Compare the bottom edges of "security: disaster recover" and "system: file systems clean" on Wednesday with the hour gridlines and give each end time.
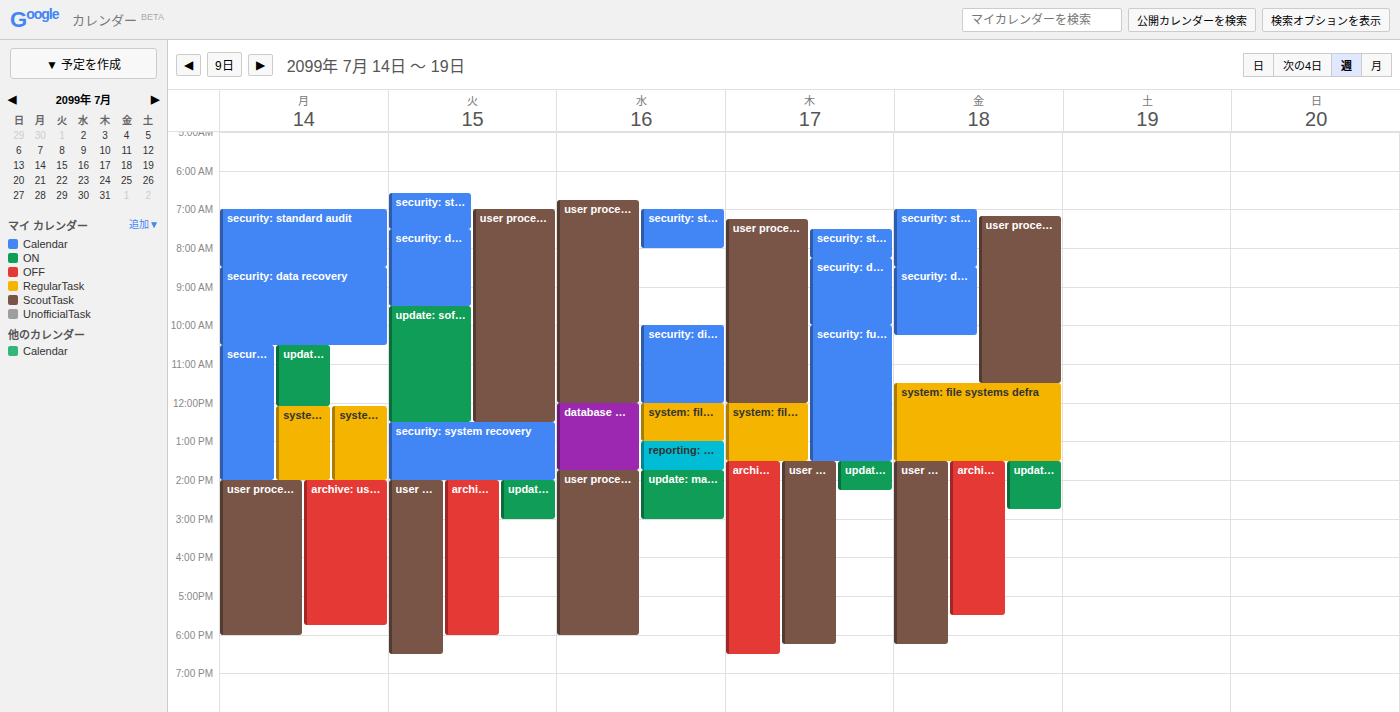
"security: disaster recover": 12:00 PM, exactly on the 12 PM line. "system: file systems clean": 1:00 PM, exactly on the 1 PM line.